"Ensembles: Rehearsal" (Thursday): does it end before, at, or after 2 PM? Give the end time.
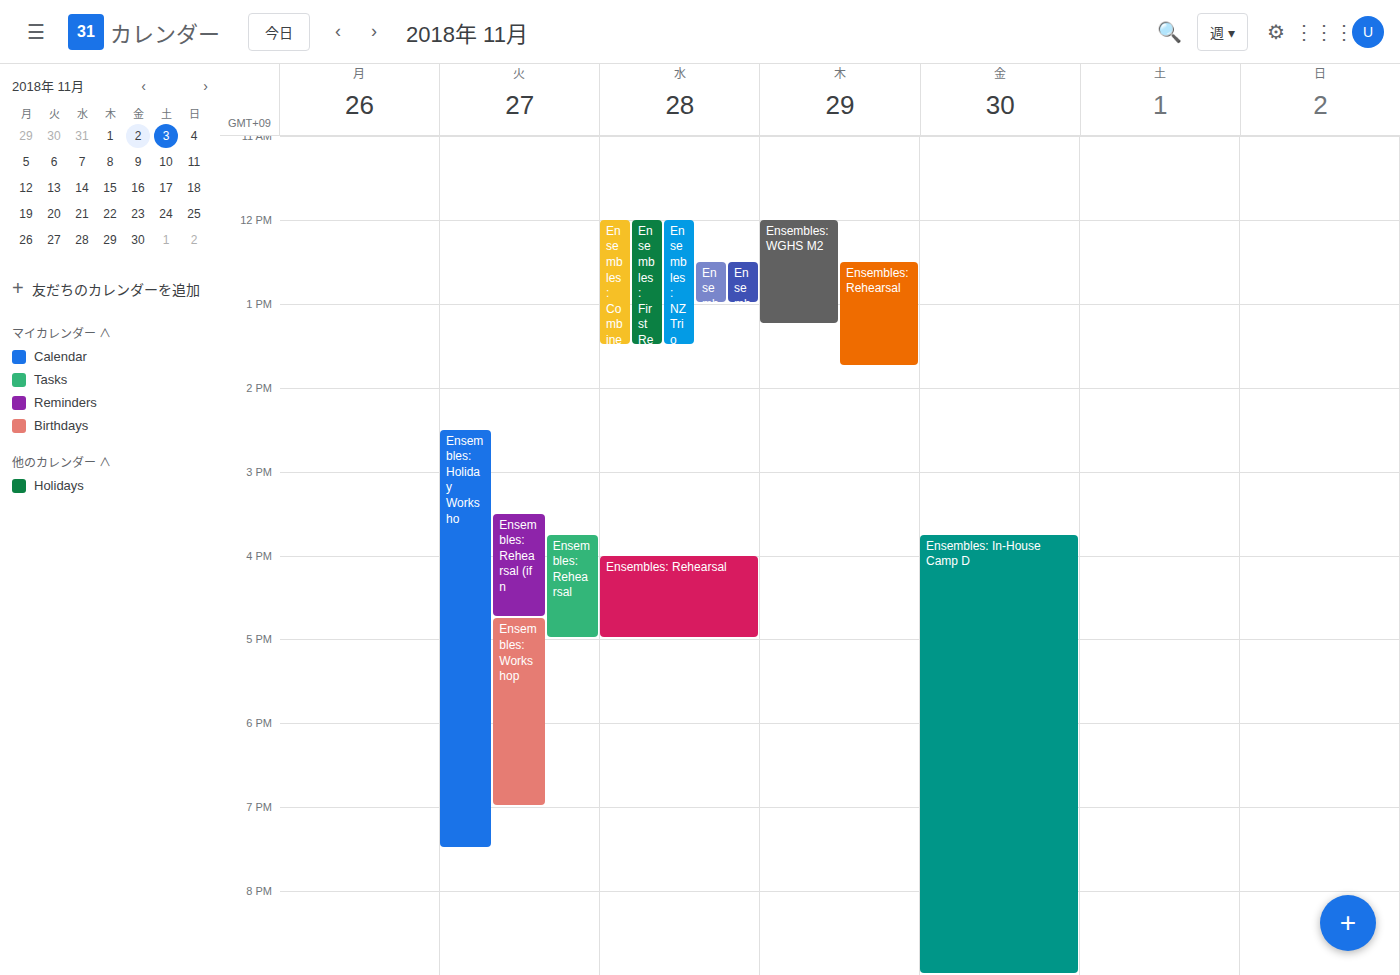
1:45 PM -- before 2 PM, 15 minutes above the 2 PM line.